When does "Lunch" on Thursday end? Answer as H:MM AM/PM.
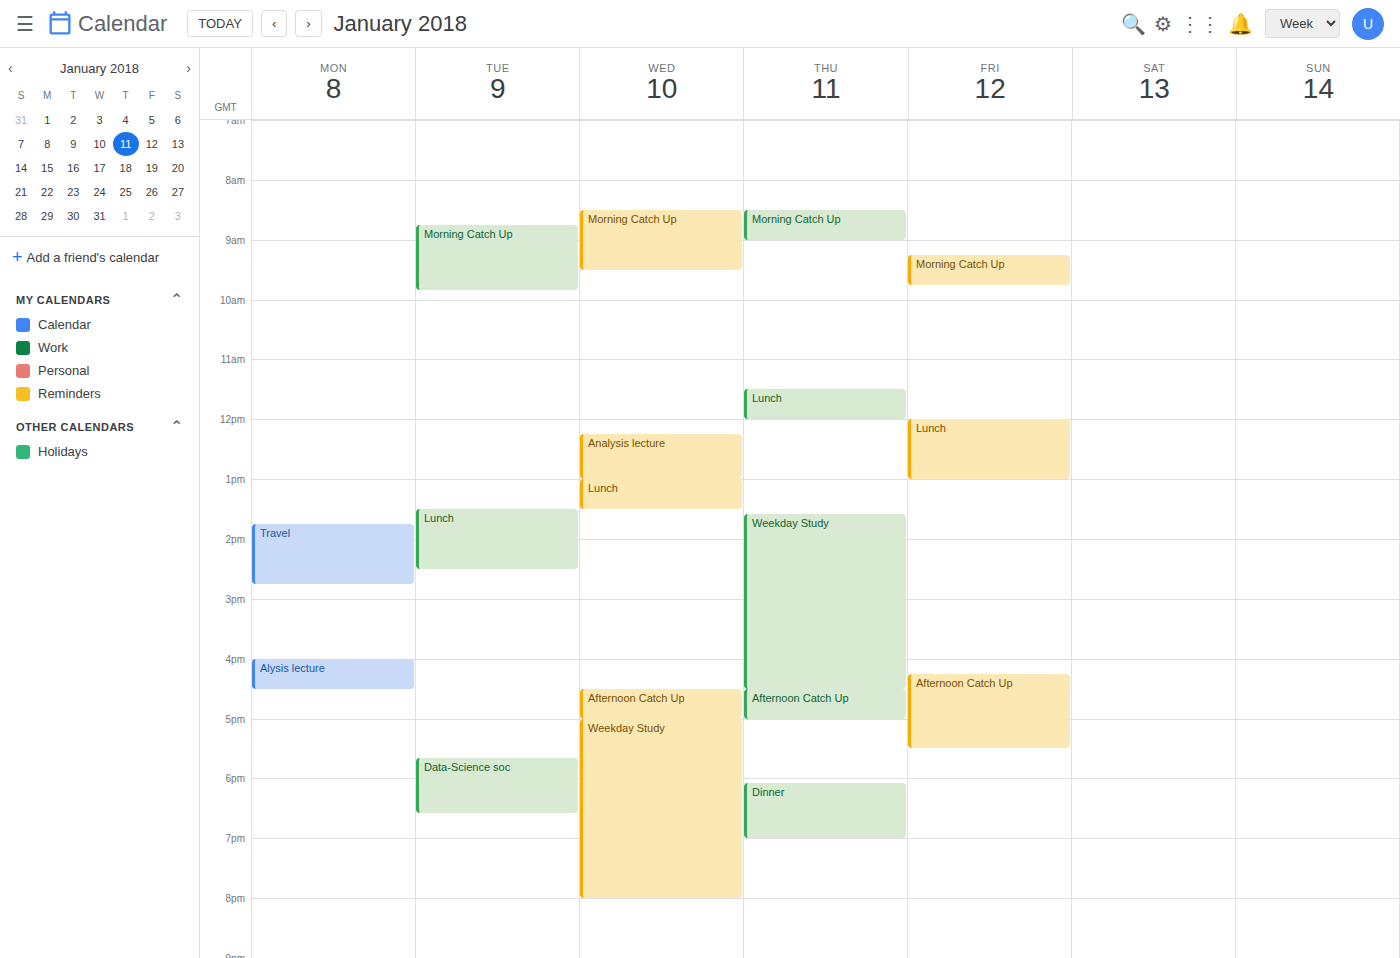
12:00 PM